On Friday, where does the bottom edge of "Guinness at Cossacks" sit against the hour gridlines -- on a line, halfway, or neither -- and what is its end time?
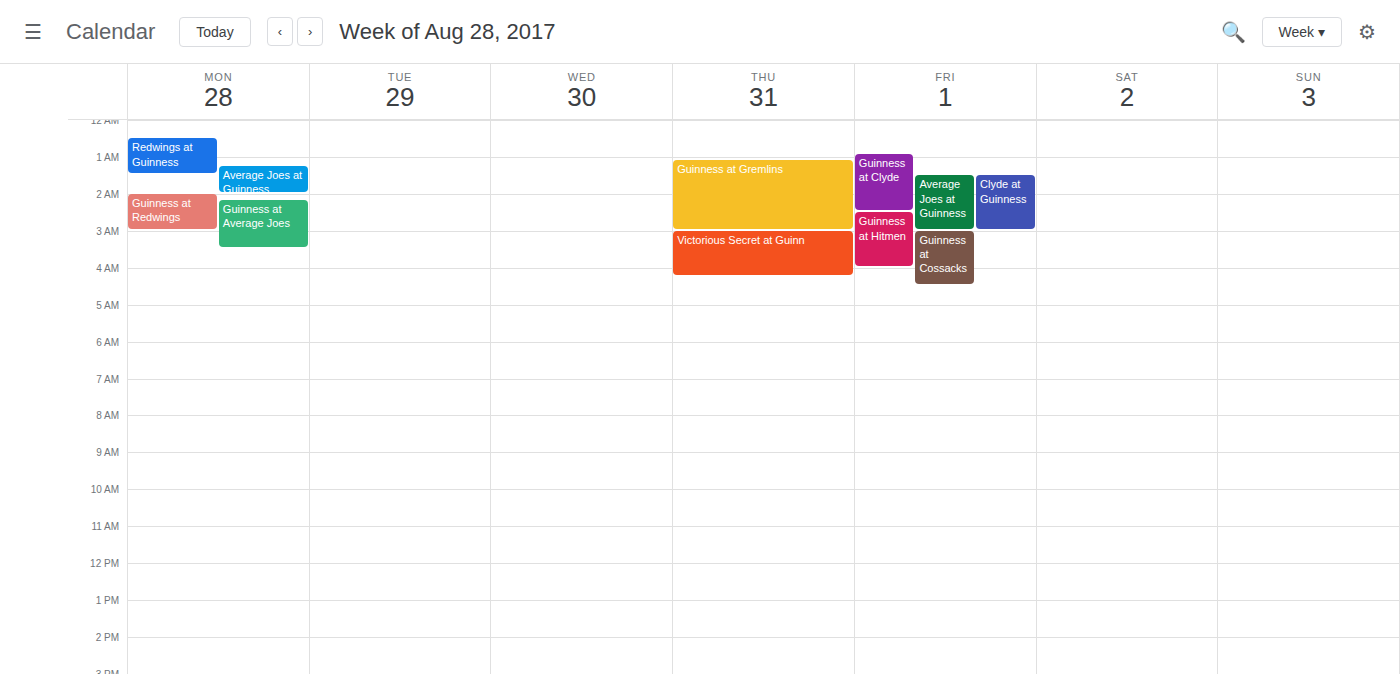
4:30 AM -- halfway between the 4 AM and 5 AM lines.